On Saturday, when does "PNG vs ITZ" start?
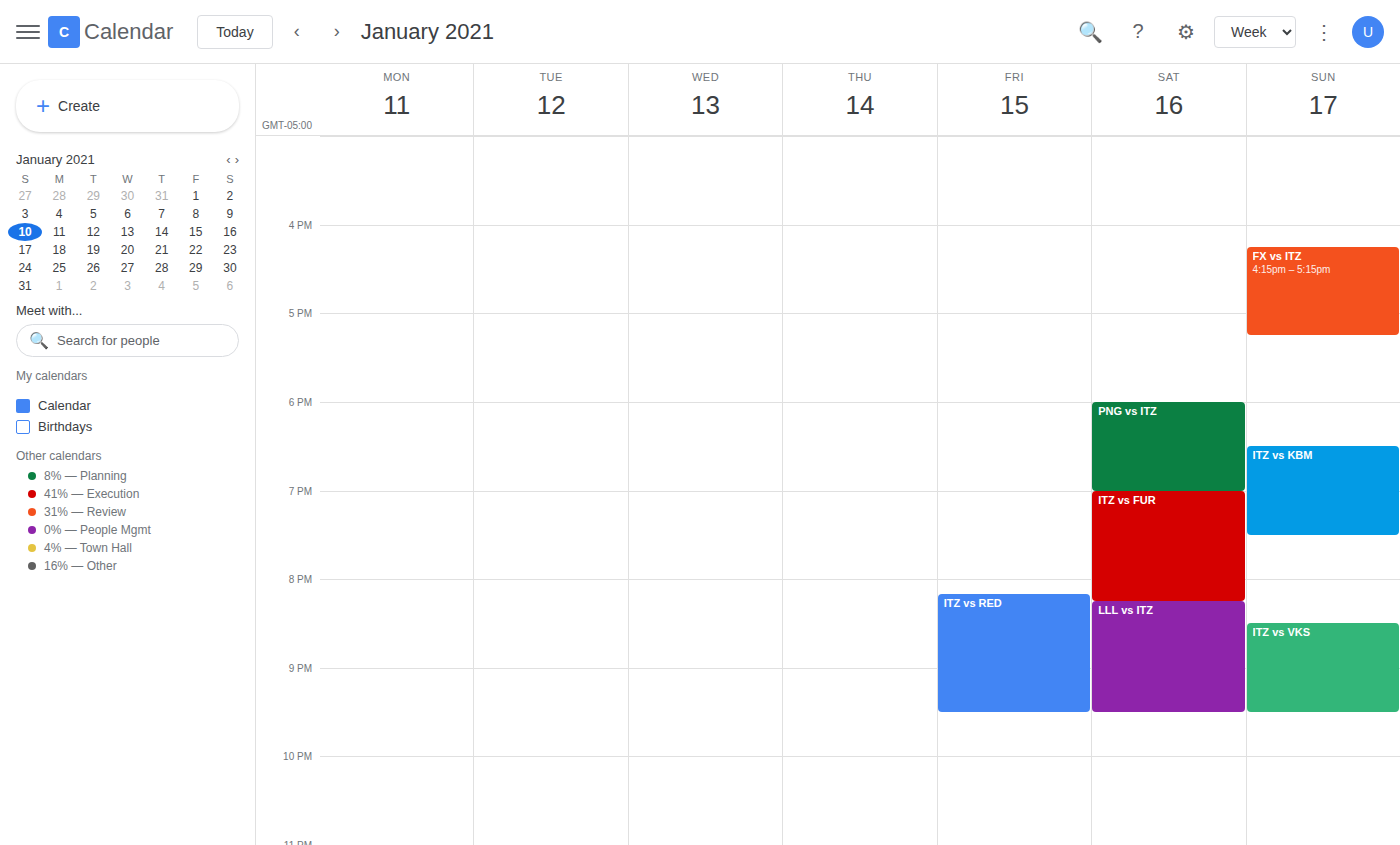
6:00 PM